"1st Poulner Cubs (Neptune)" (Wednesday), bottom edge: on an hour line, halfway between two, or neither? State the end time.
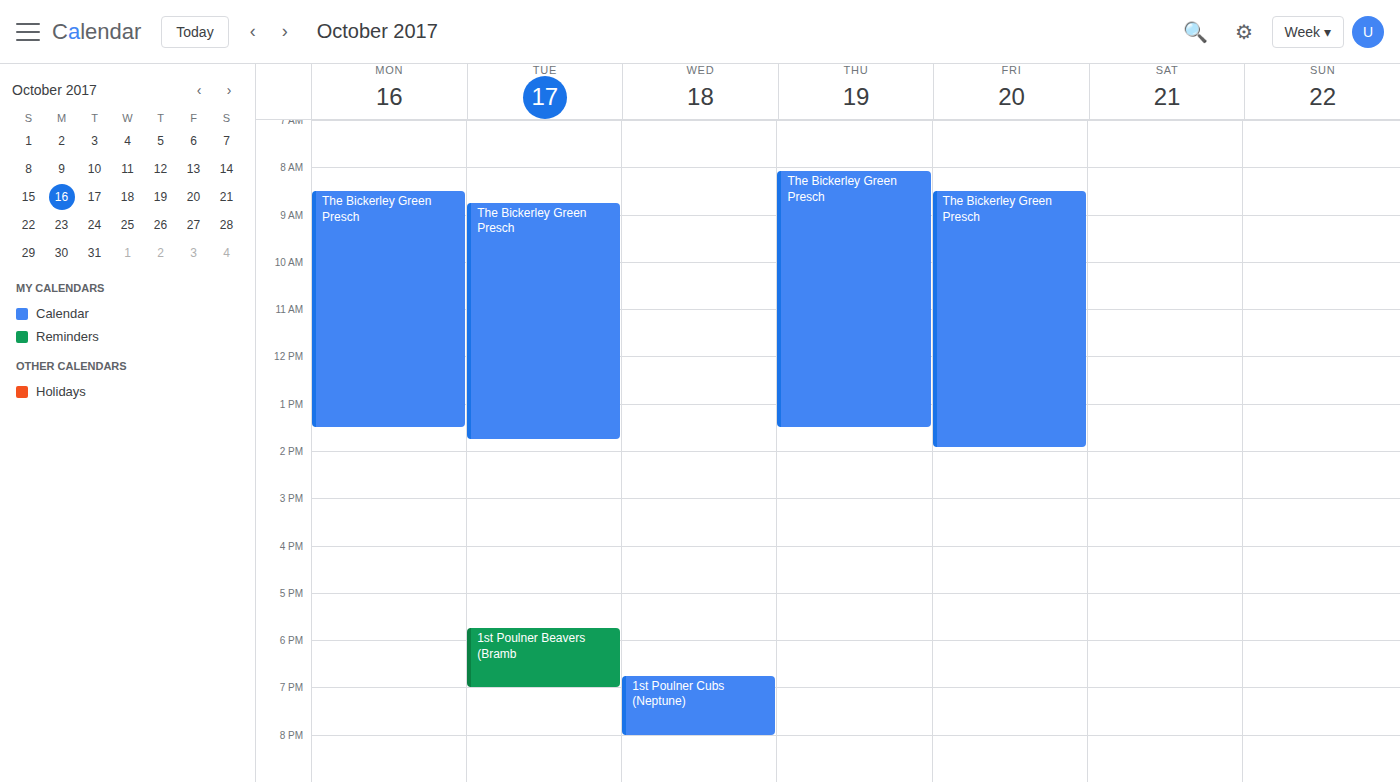
8:00 PM -- exactly on the 8 PM line.